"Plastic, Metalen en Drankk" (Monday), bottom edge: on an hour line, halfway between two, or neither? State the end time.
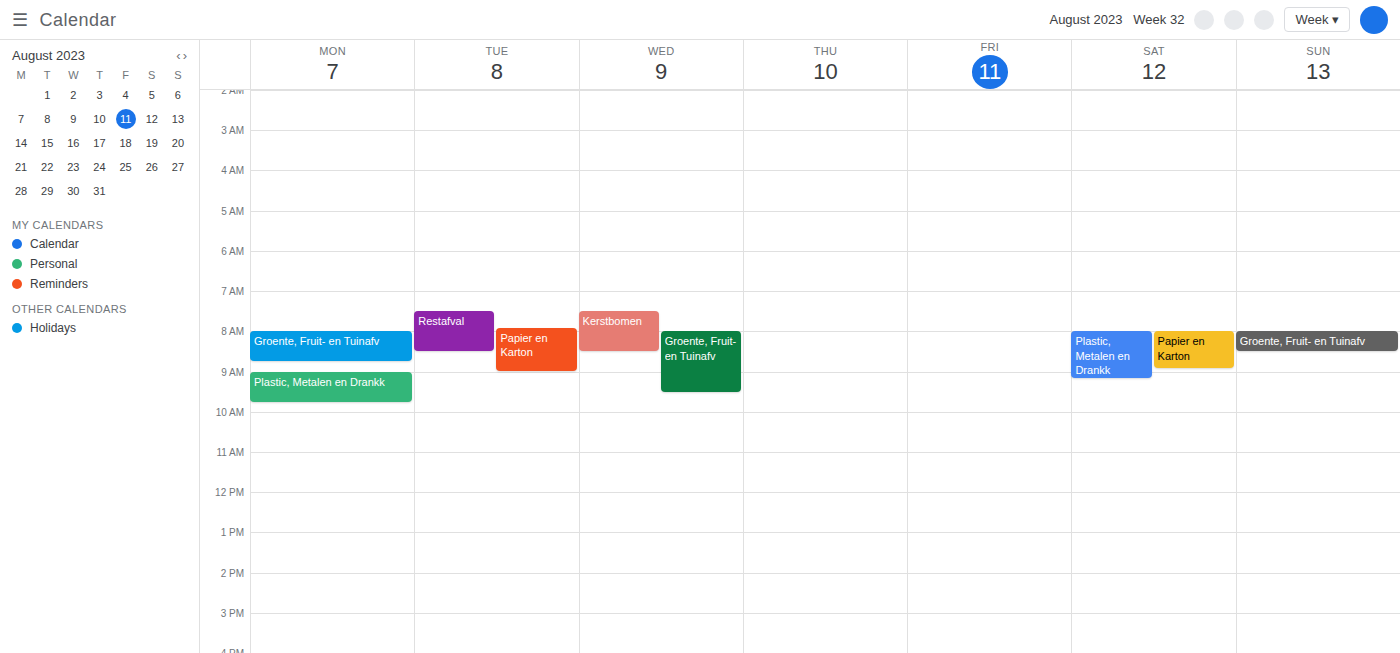
9:45 AM -- neither: three quarters of the way from the 9 AM line to the 10 AM line.